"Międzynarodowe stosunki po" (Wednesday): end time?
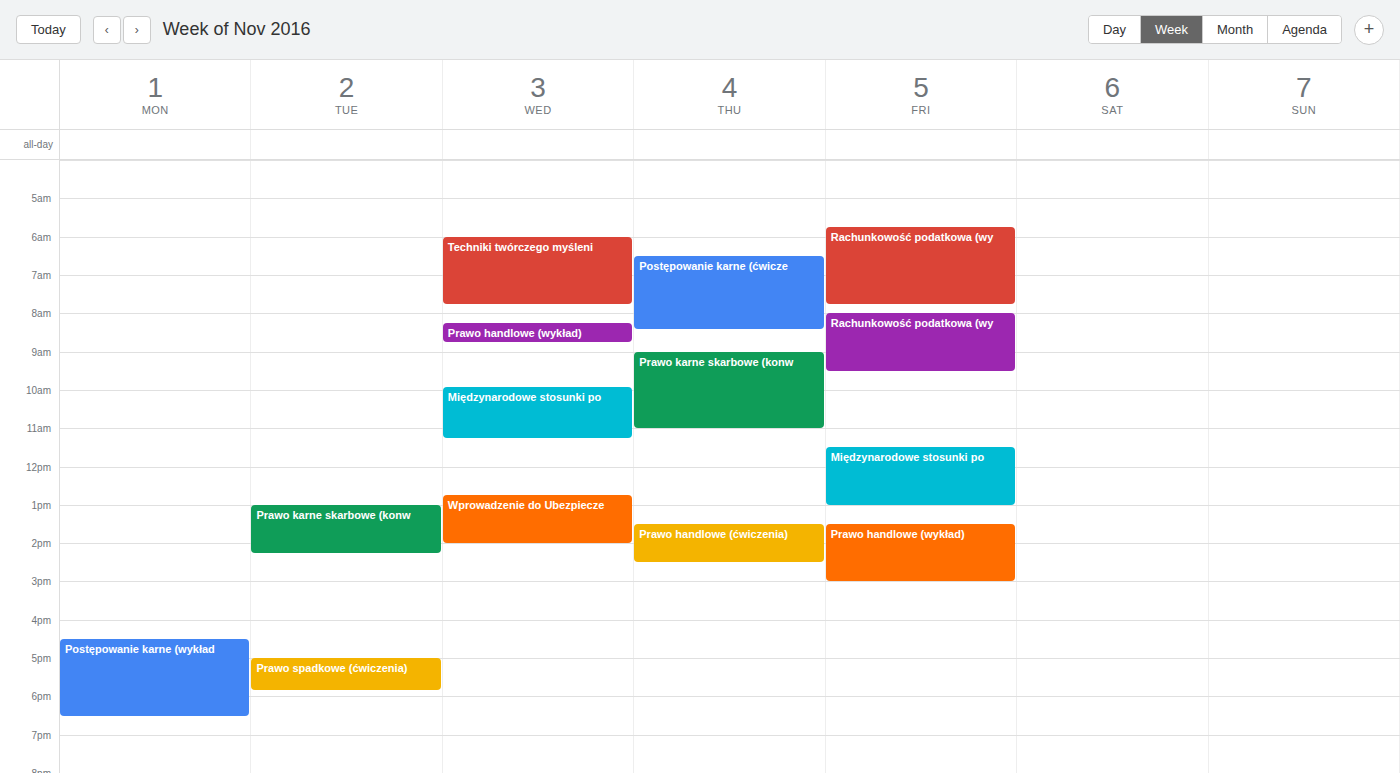
11:15 AM